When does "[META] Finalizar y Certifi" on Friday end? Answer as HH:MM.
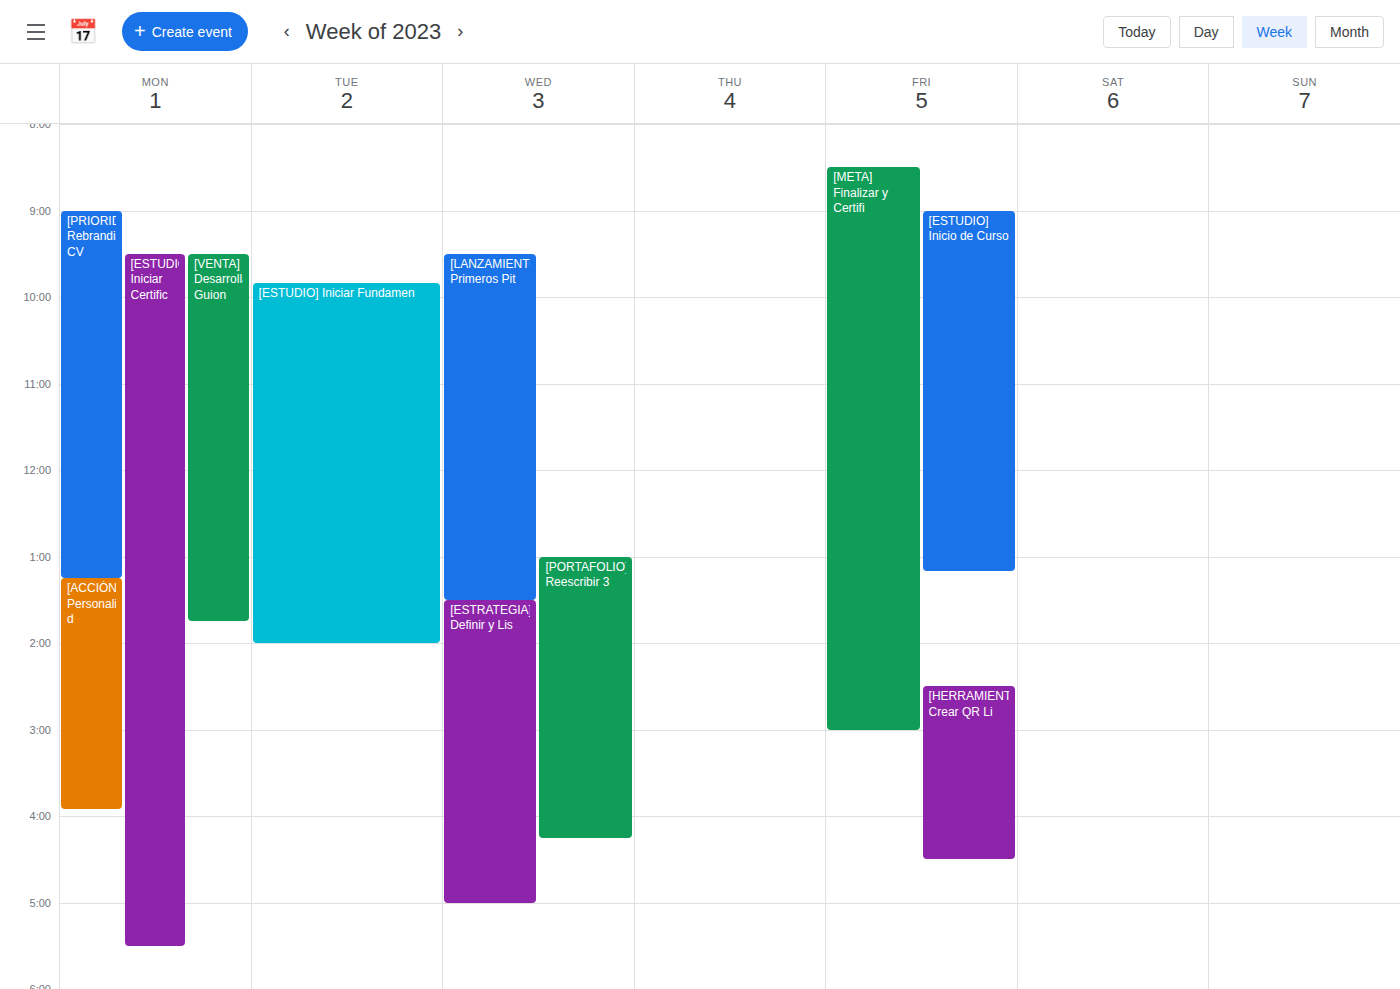
15:00